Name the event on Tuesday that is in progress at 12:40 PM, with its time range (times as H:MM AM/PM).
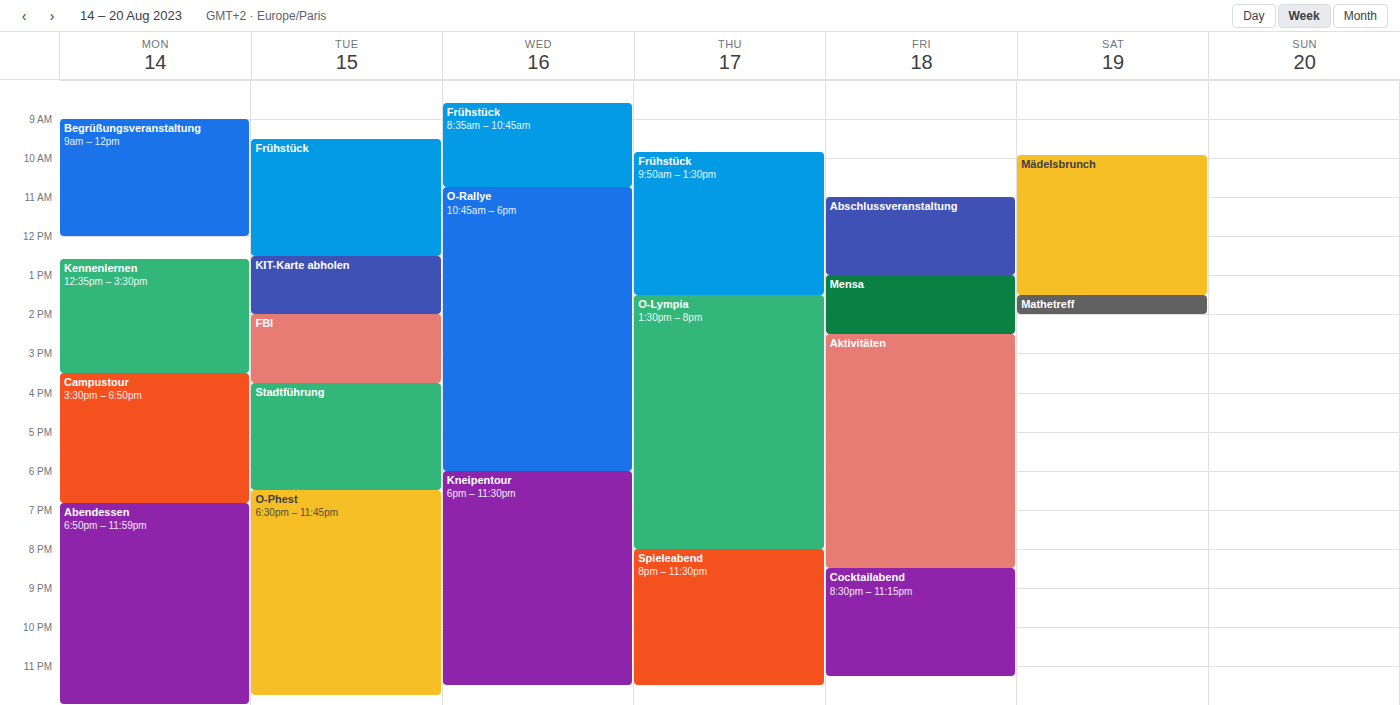
"KIT-Karte abholen", 12:30 PM to 2:00 PM